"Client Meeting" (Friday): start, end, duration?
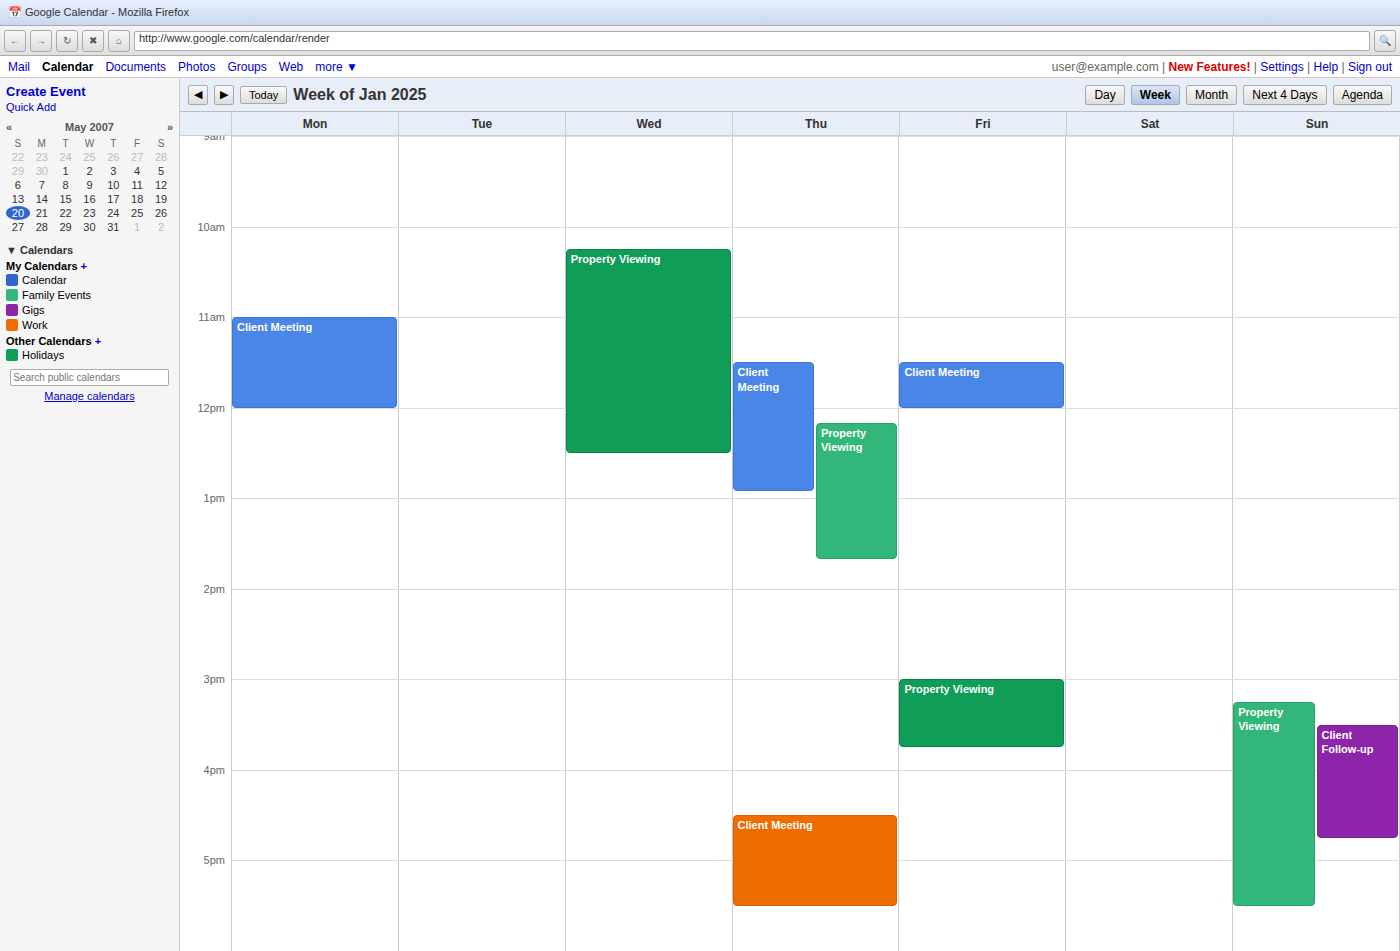
11:30 AM to 12:00 PM, 30 minutes